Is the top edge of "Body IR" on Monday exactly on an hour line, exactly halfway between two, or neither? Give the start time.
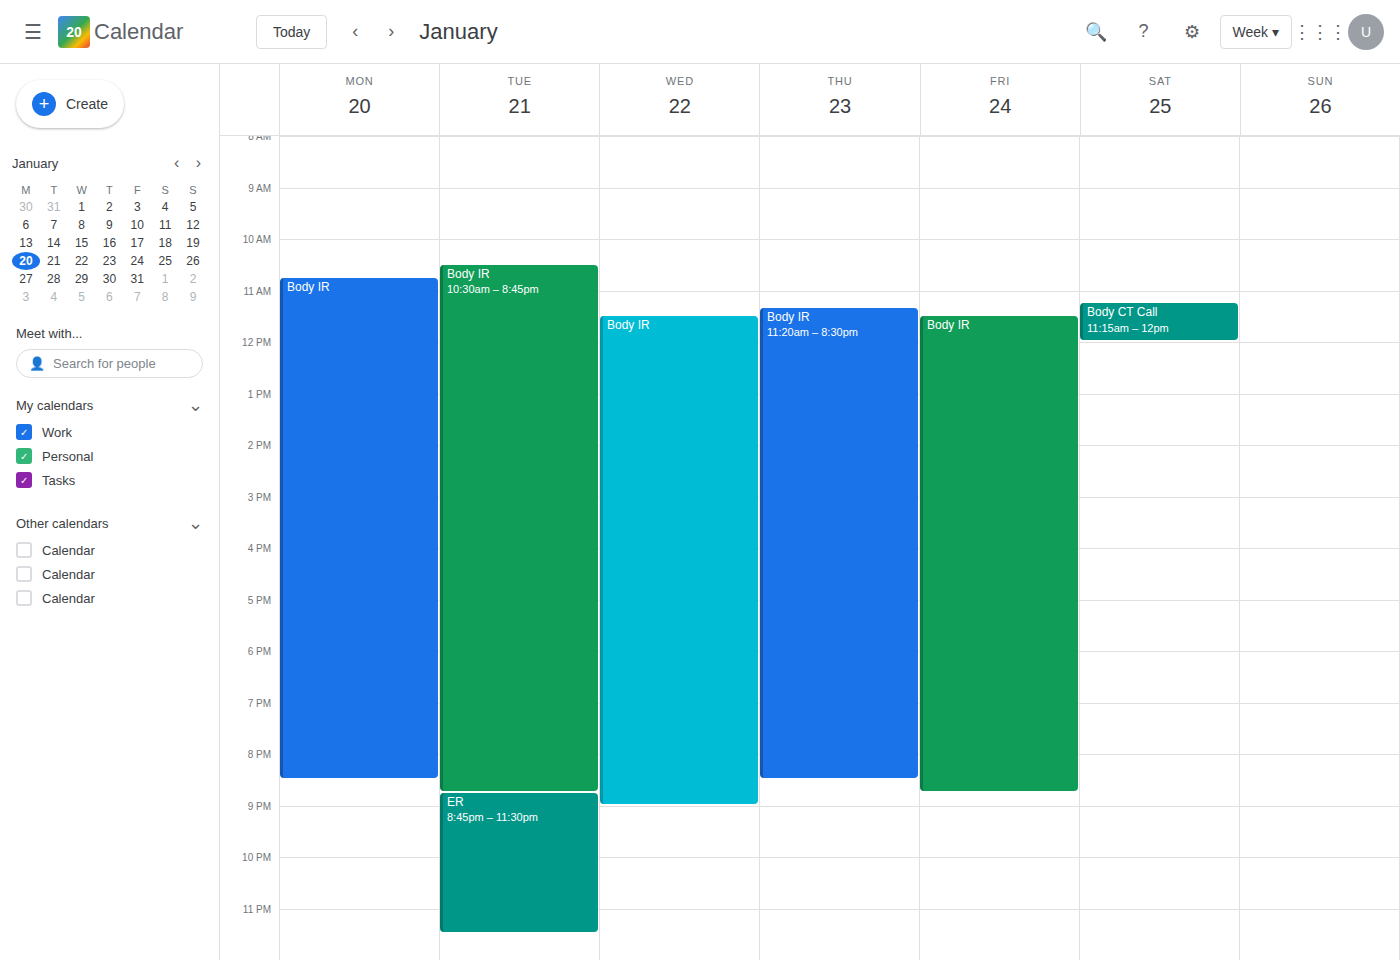
10:45 AM -- neither: three quarters of the way from the 10 AM line to the 11 AM line.